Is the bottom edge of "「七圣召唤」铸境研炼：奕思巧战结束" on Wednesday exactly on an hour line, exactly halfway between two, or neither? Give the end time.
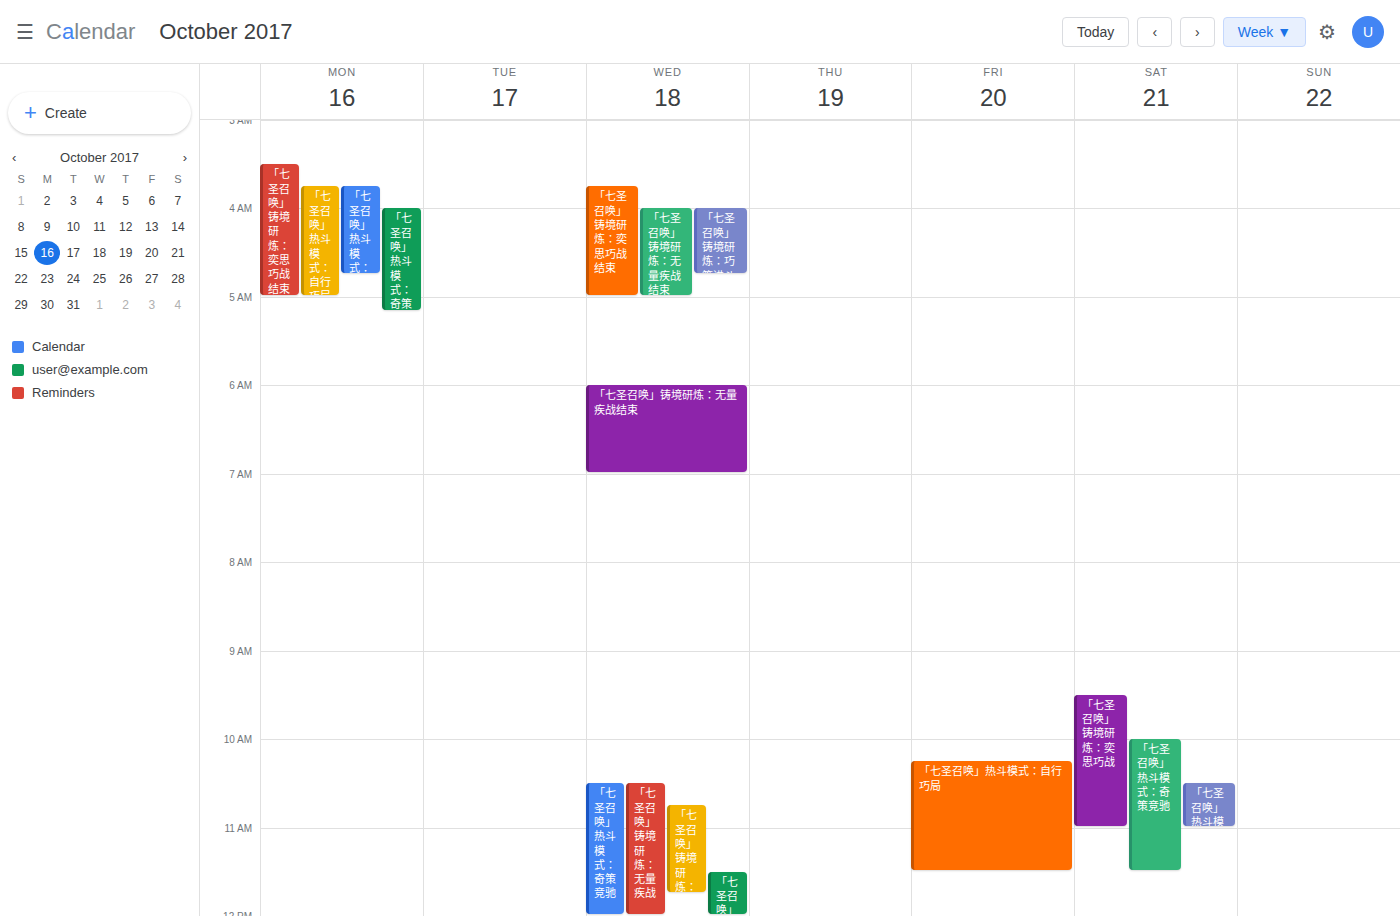
5:00 AM -- exactly on the 5 AM line.